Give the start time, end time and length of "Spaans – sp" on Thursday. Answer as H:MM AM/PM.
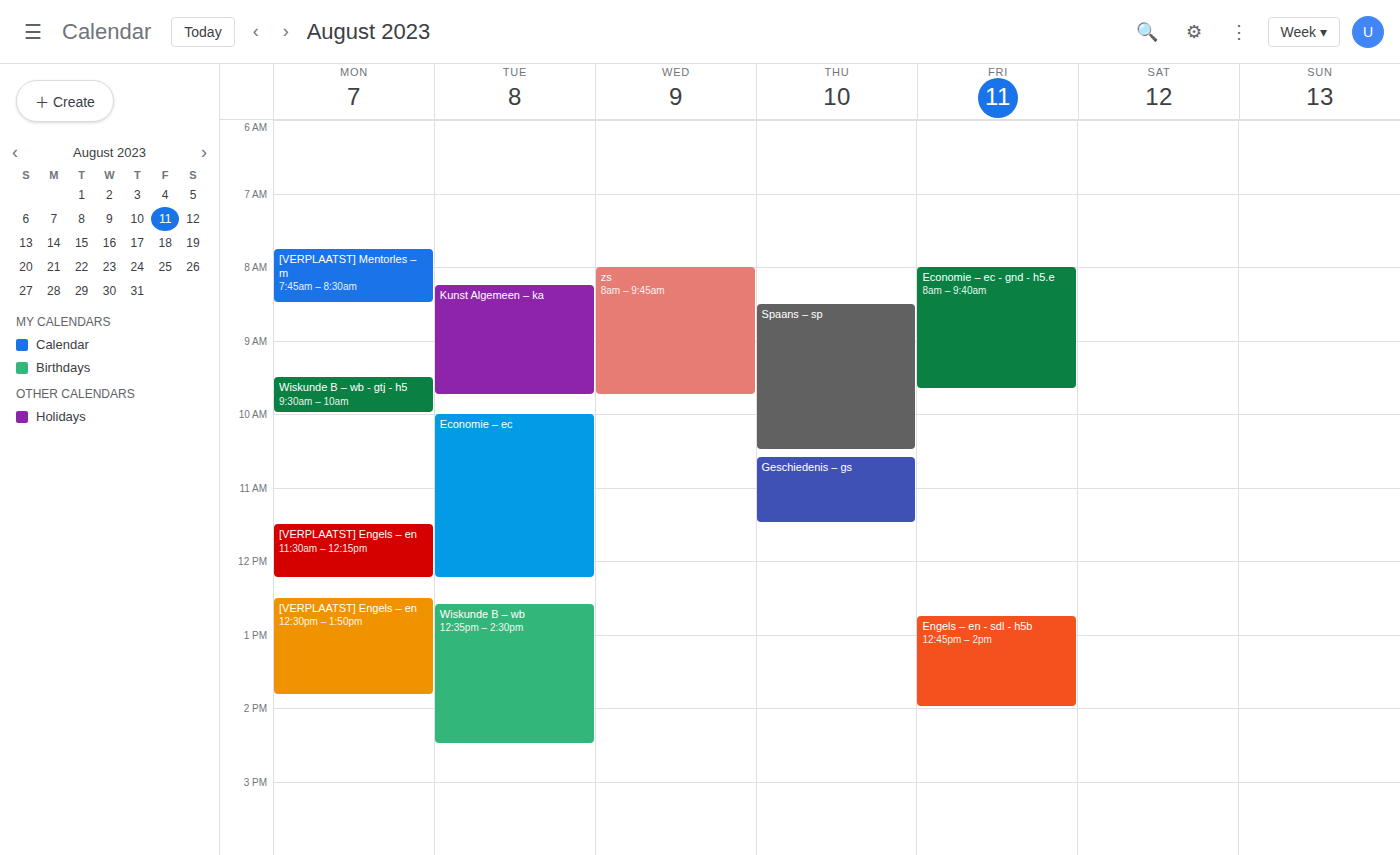
8:30 AM to 10:30 AM, 2 hours